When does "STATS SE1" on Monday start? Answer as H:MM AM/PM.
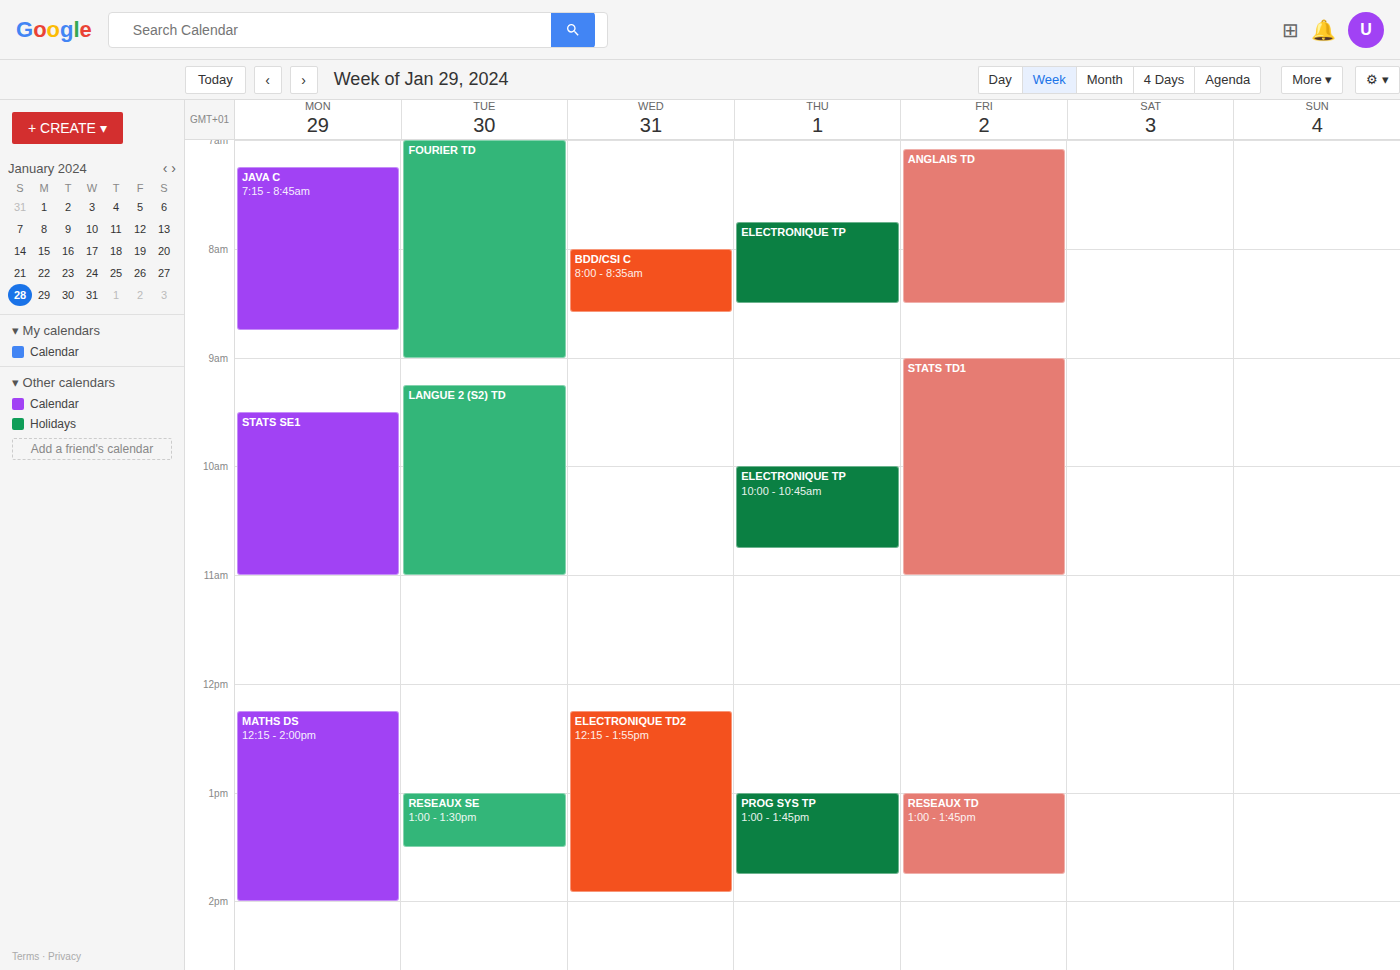
9:30 AM